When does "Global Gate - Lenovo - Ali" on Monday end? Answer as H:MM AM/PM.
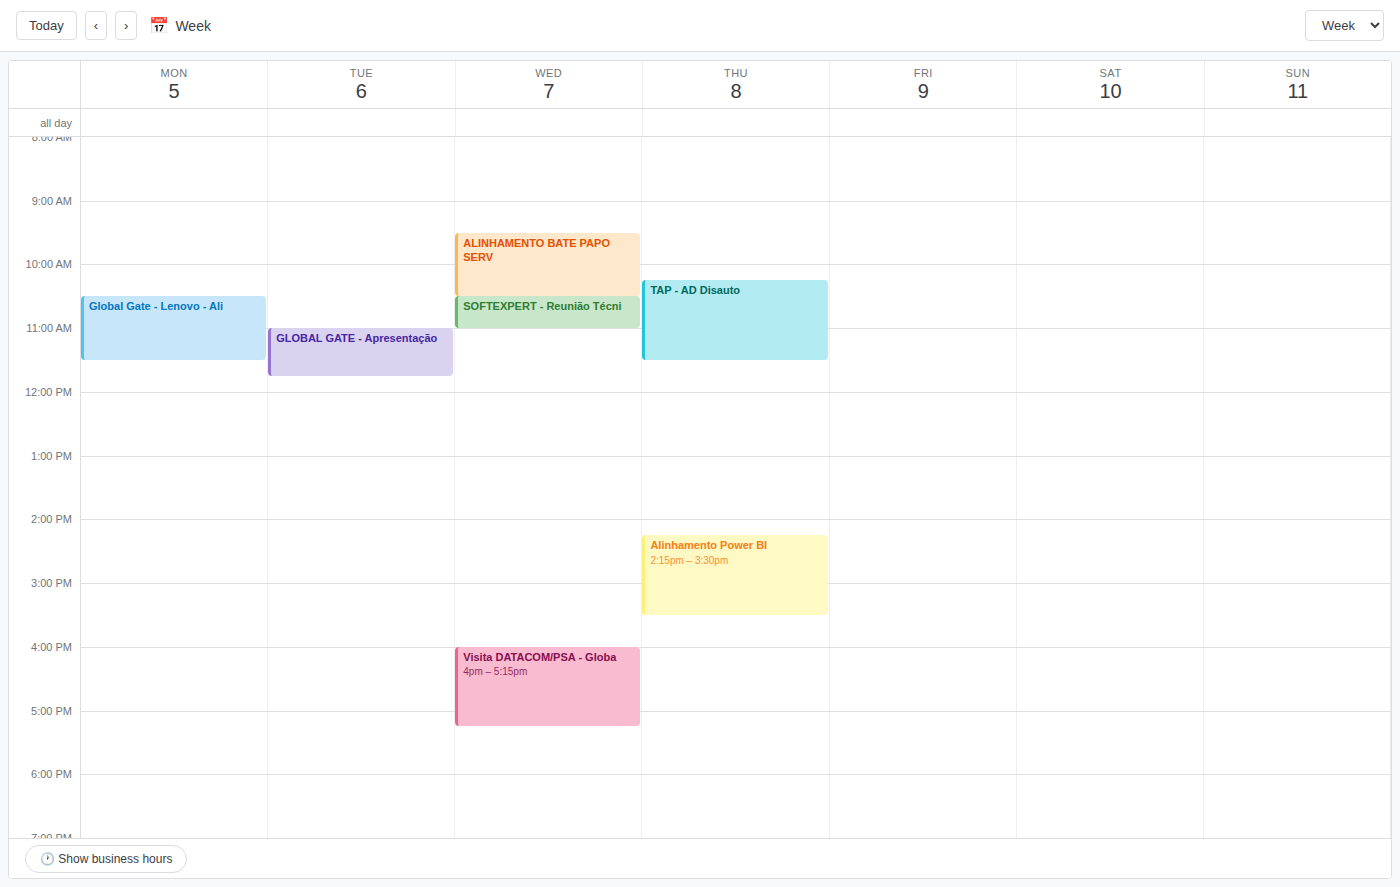
11:30 AM